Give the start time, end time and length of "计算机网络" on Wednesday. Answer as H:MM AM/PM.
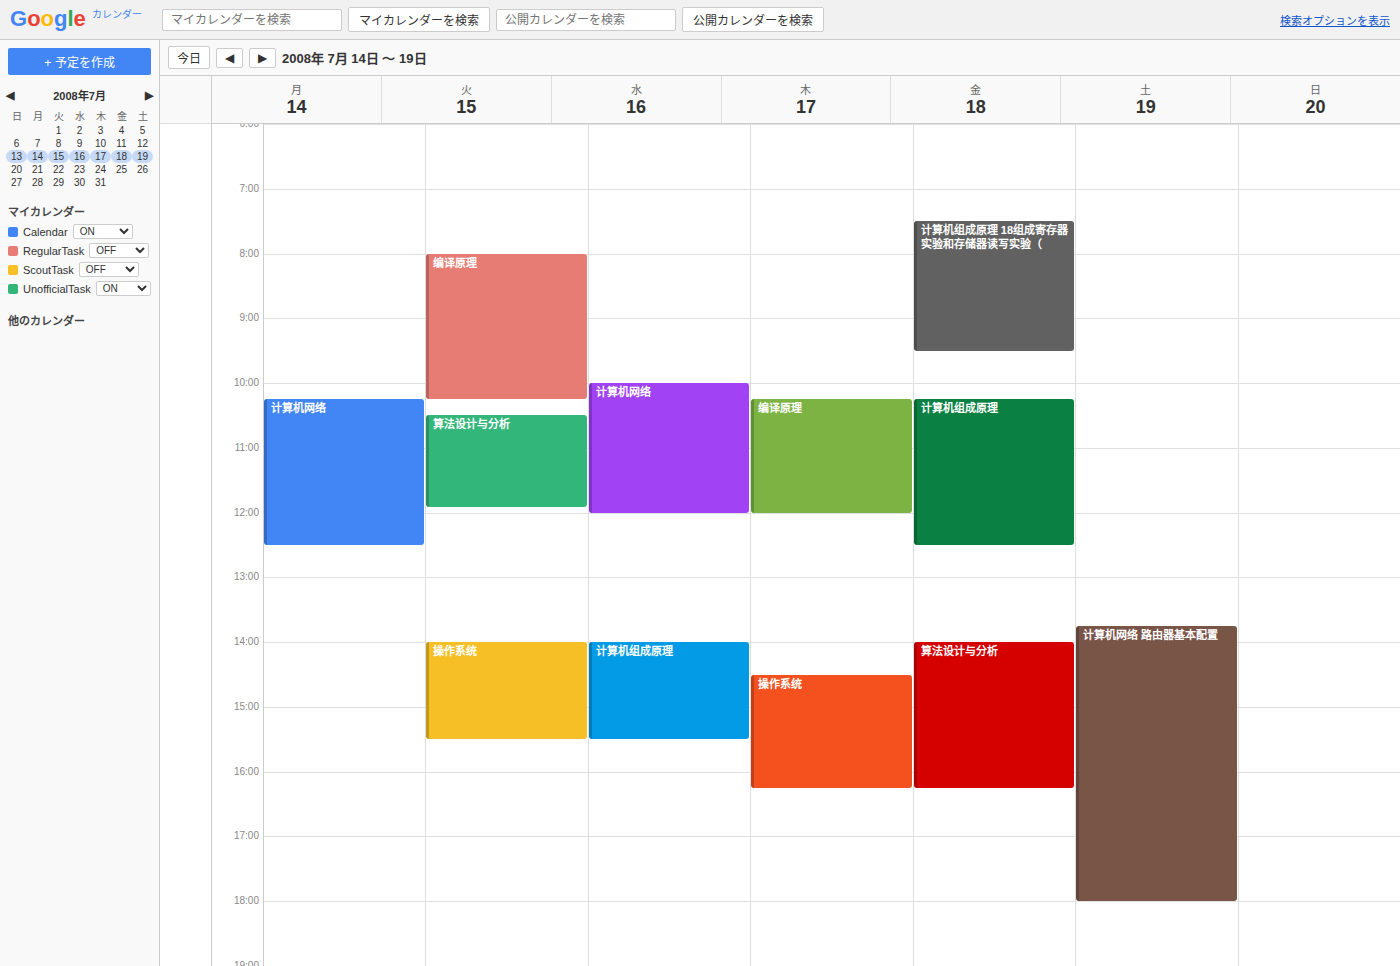
10:00 AM to 12:00 PM, 2 hours